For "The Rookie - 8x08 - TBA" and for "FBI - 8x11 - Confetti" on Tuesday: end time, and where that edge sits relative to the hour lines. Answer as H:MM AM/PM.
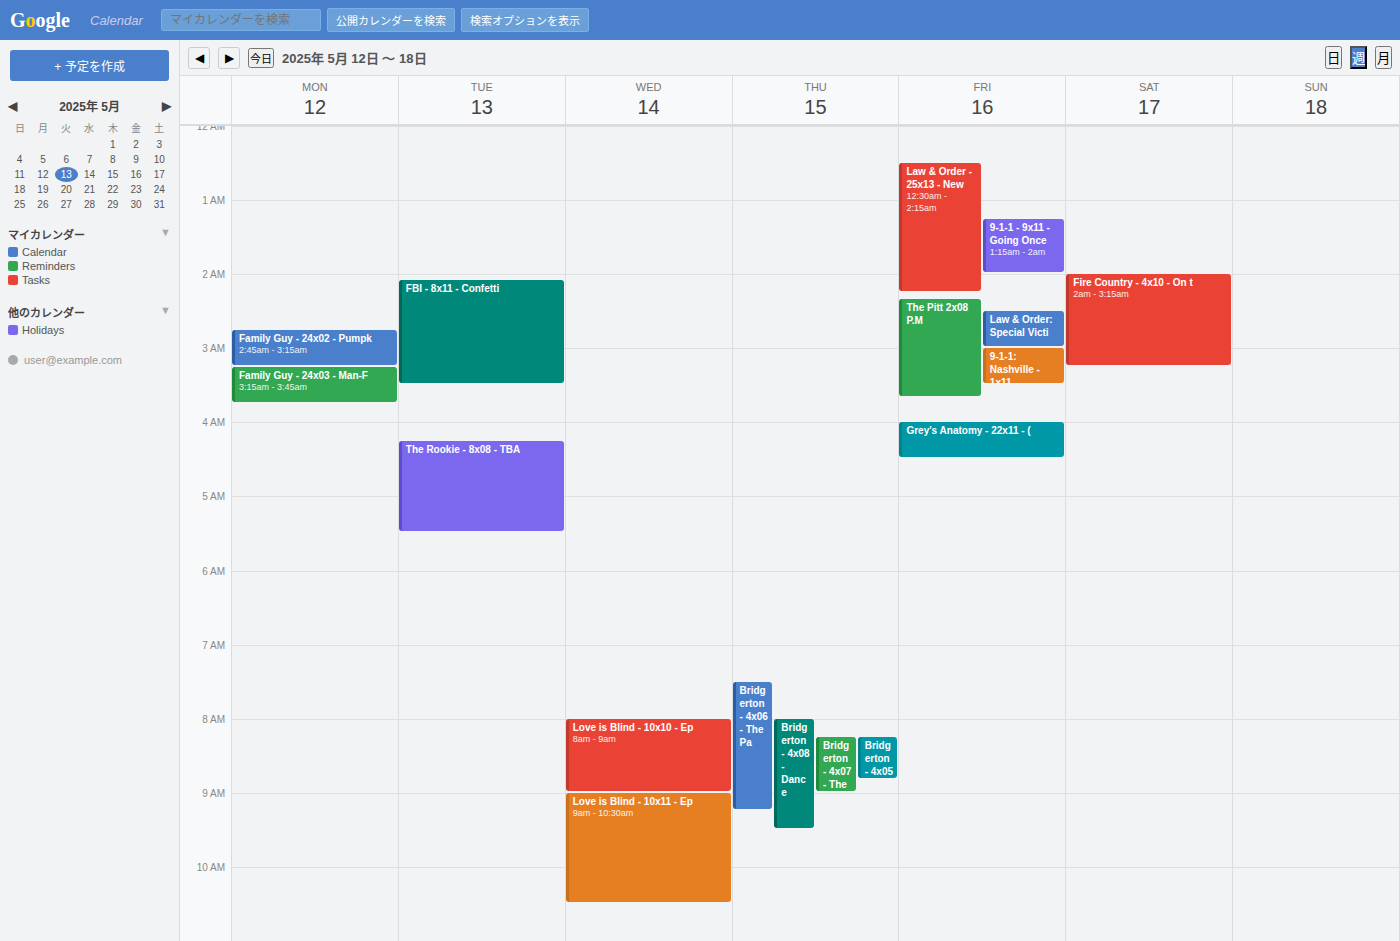
"The Rookie - 8x08 - TBA": 5:30 AM, halfway between the 5 AM and 6 AM lines. "FBI - 8x11 - Confetti": 3:30 AM, halfway between the 3 AM and 4 AM lines.